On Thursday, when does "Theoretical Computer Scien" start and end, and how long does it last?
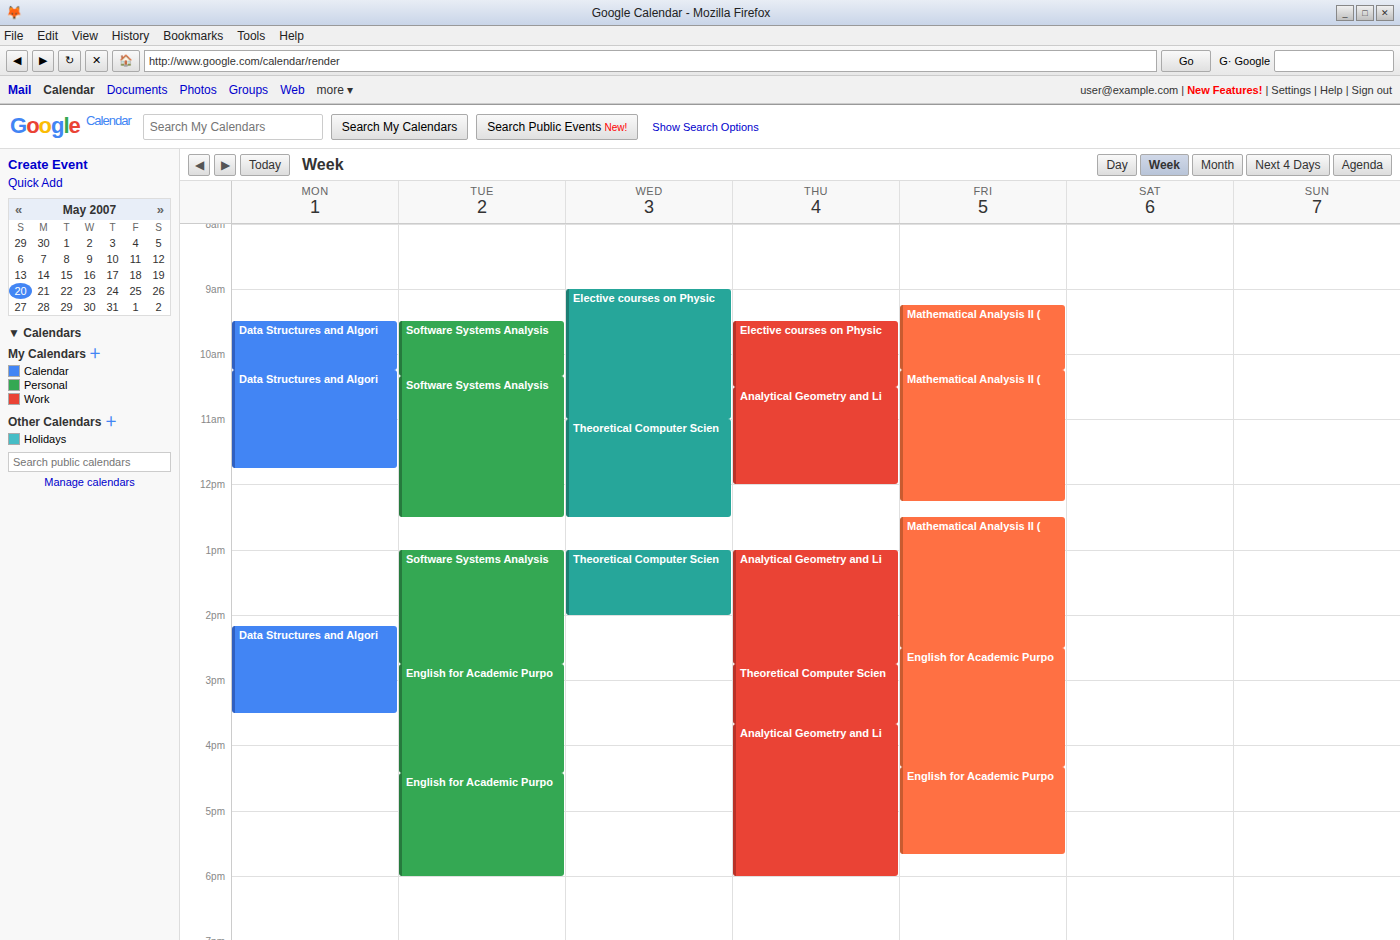
2:45 PM to 3:40 PM, 55 minutes